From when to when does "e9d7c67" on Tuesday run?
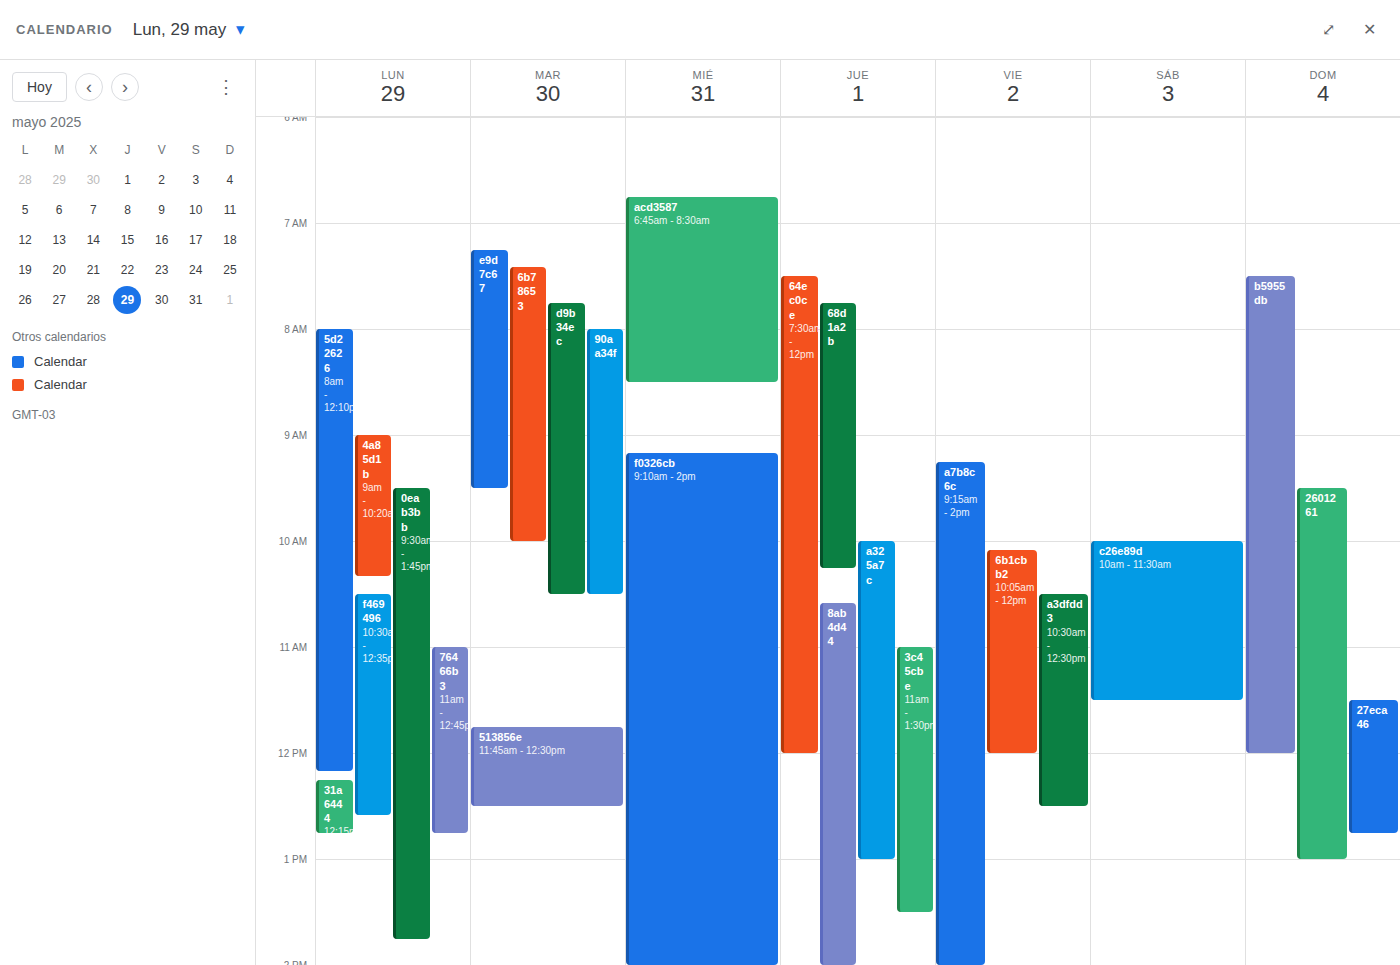
07:15 to 09:30